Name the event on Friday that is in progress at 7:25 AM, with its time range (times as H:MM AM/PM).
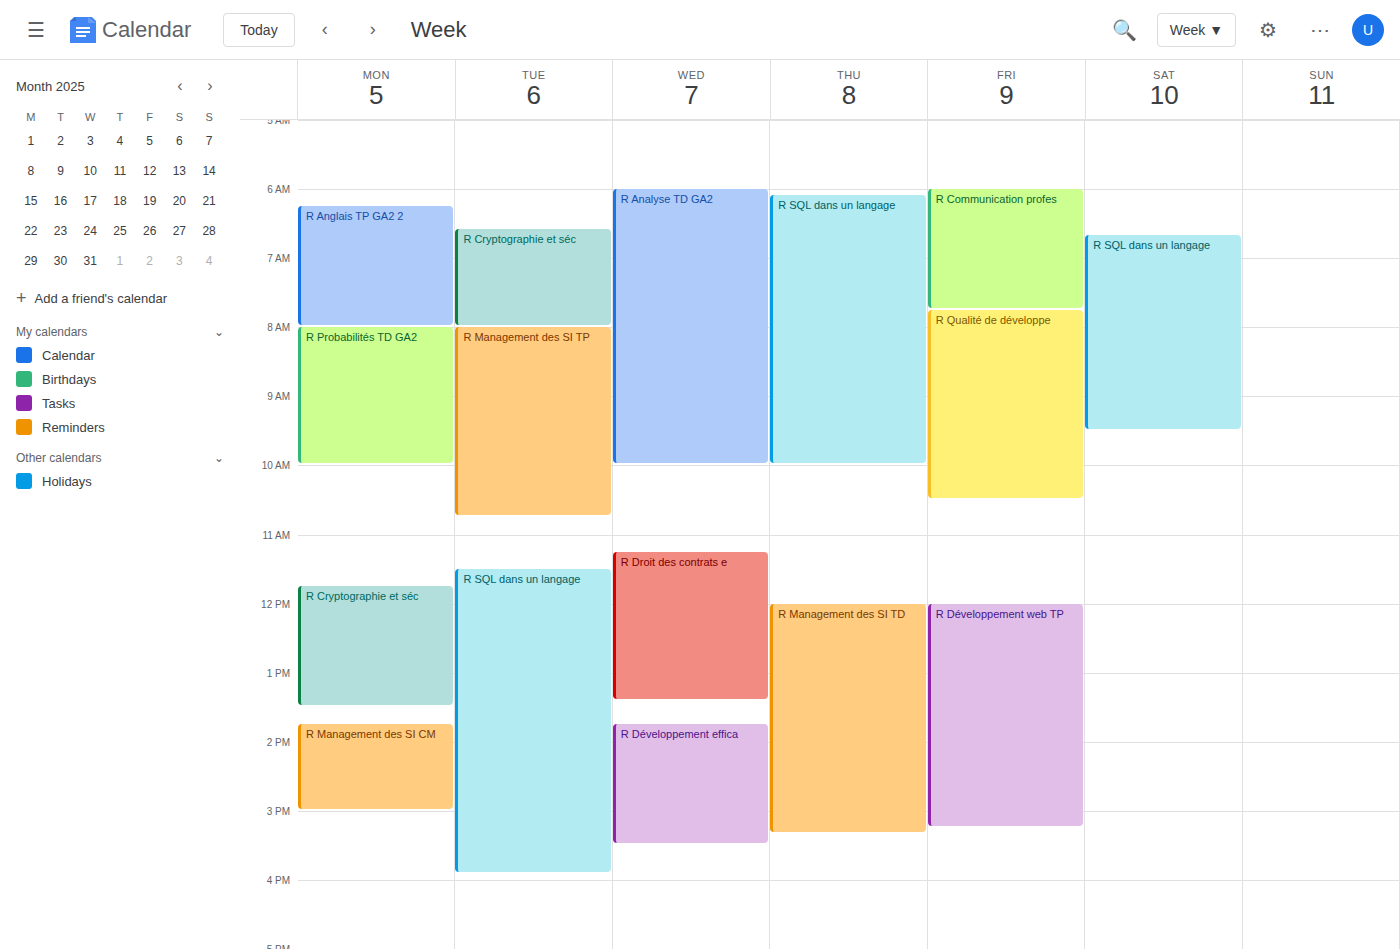
"R Communication profes", 6:00 AM to 7:45 AM